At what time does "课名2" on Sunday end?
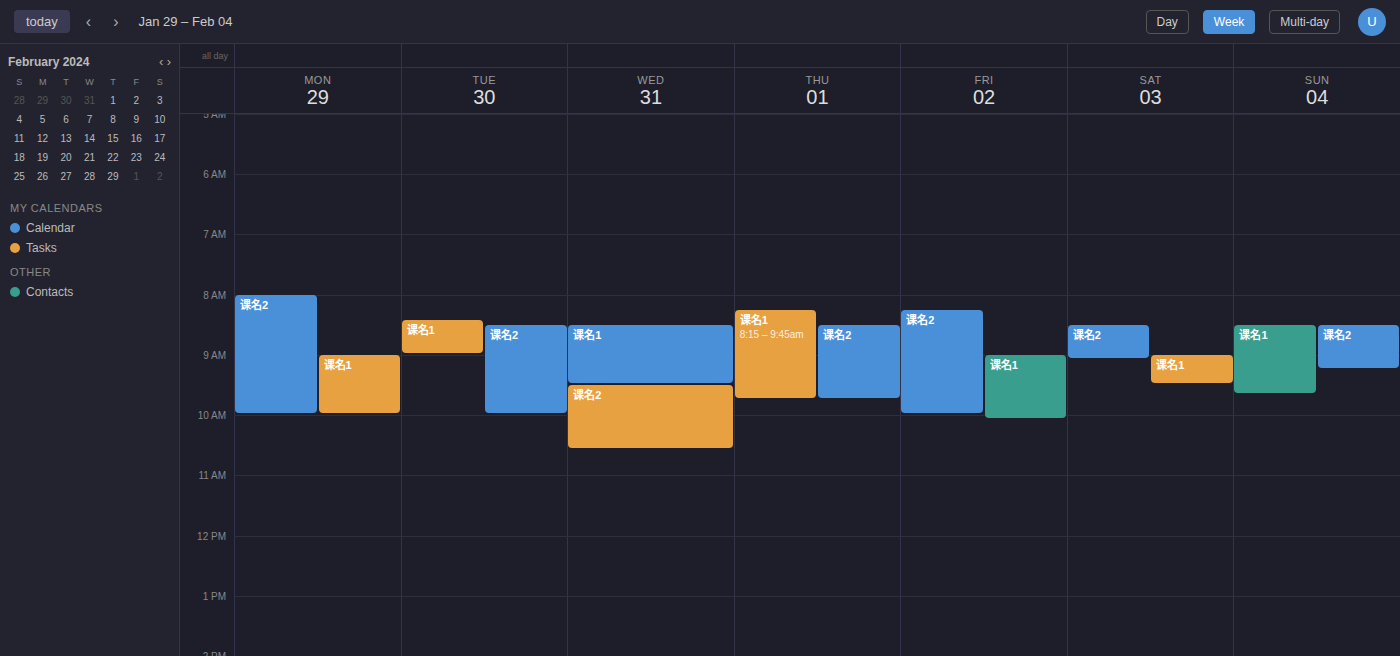
9:15 AM